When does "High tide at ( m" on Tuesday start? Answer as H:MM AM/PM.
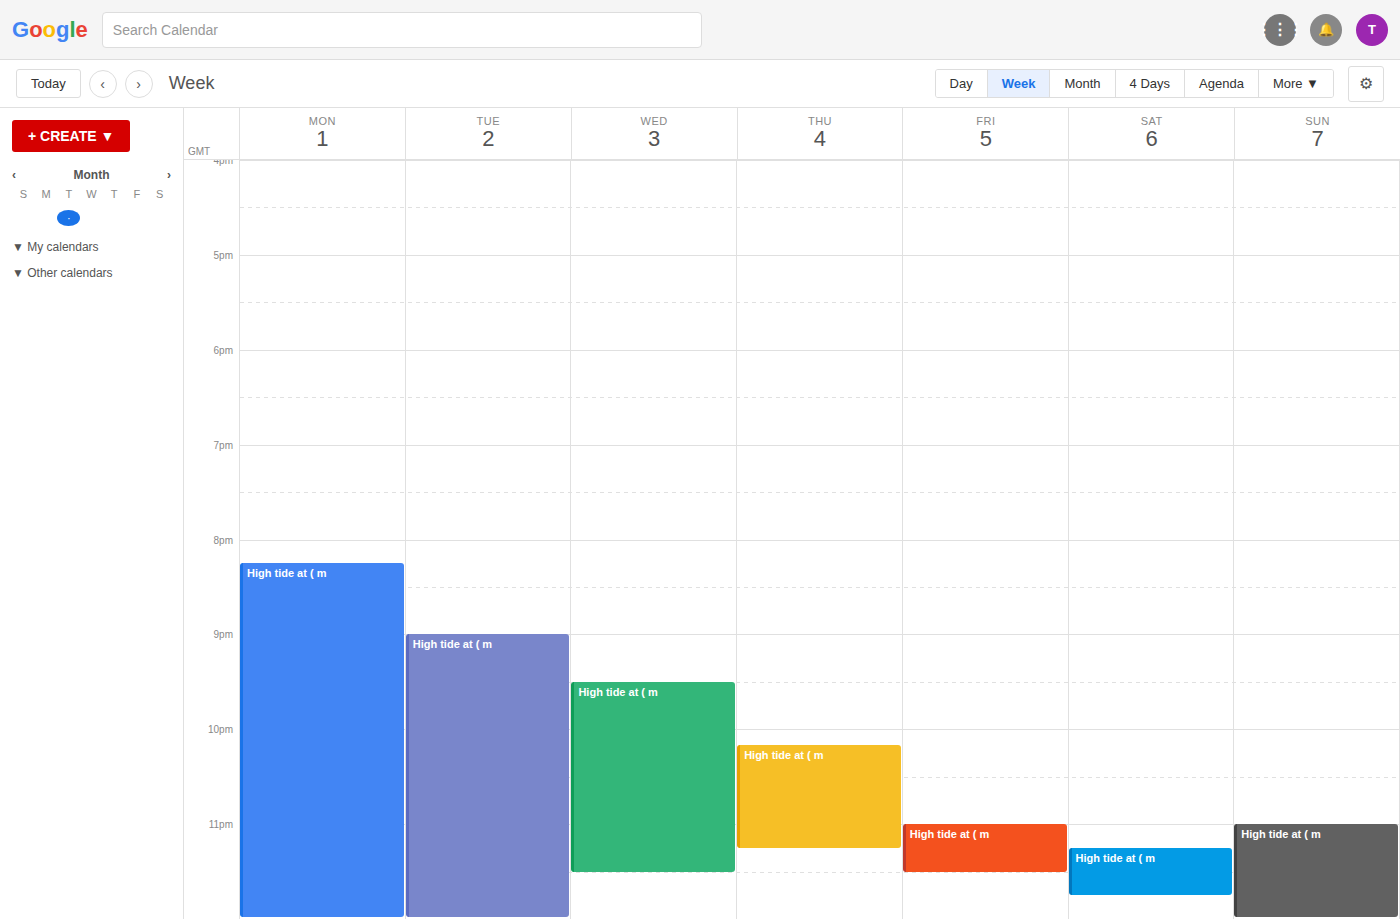
9:00 PM